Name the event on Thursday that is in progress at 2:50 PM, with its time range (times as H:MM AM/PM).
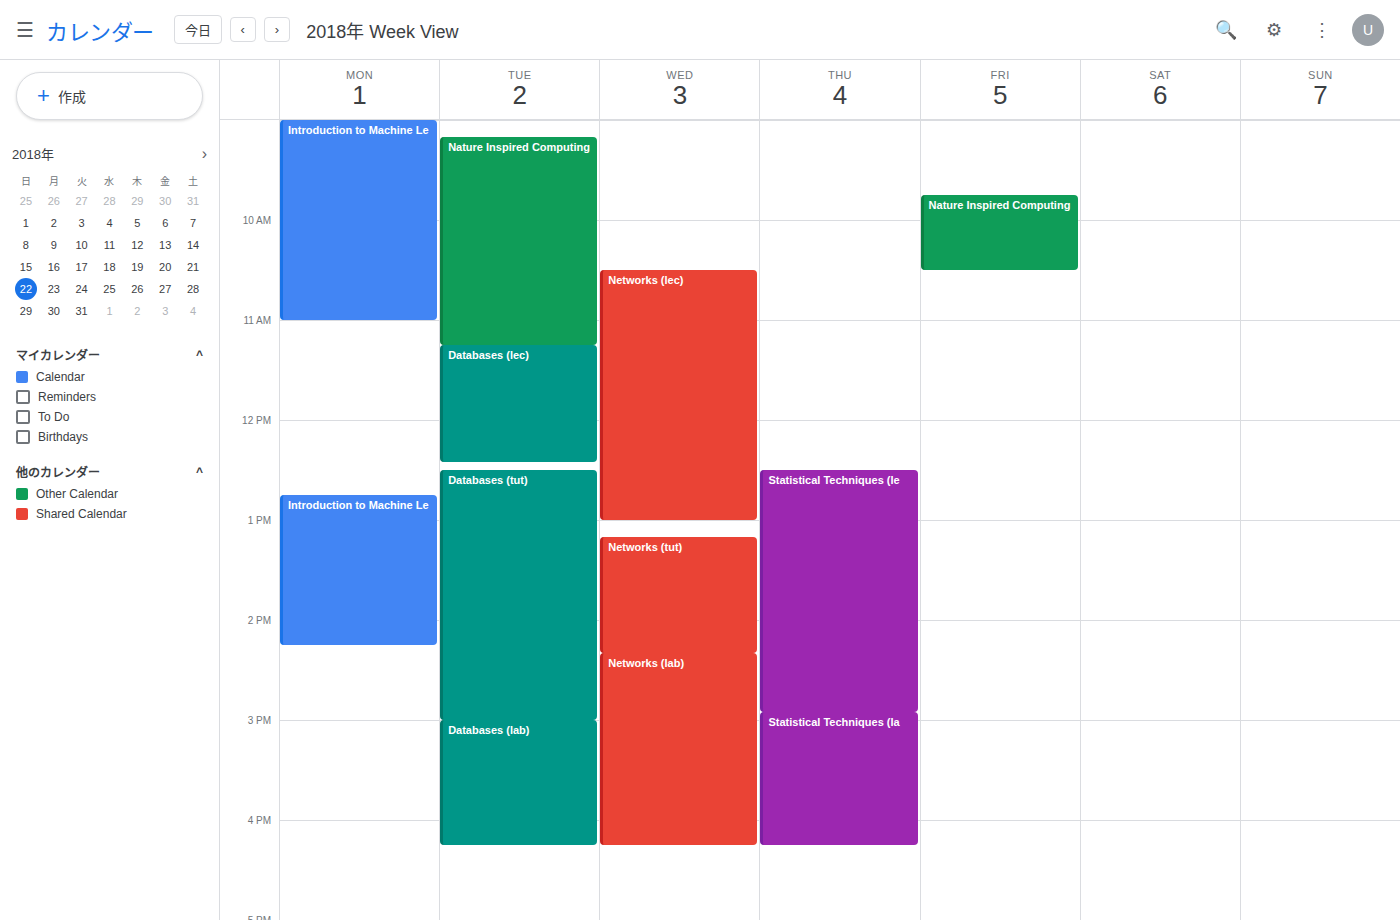
"Statistical Techniques (le", 12:30 PM to 2:55 PM